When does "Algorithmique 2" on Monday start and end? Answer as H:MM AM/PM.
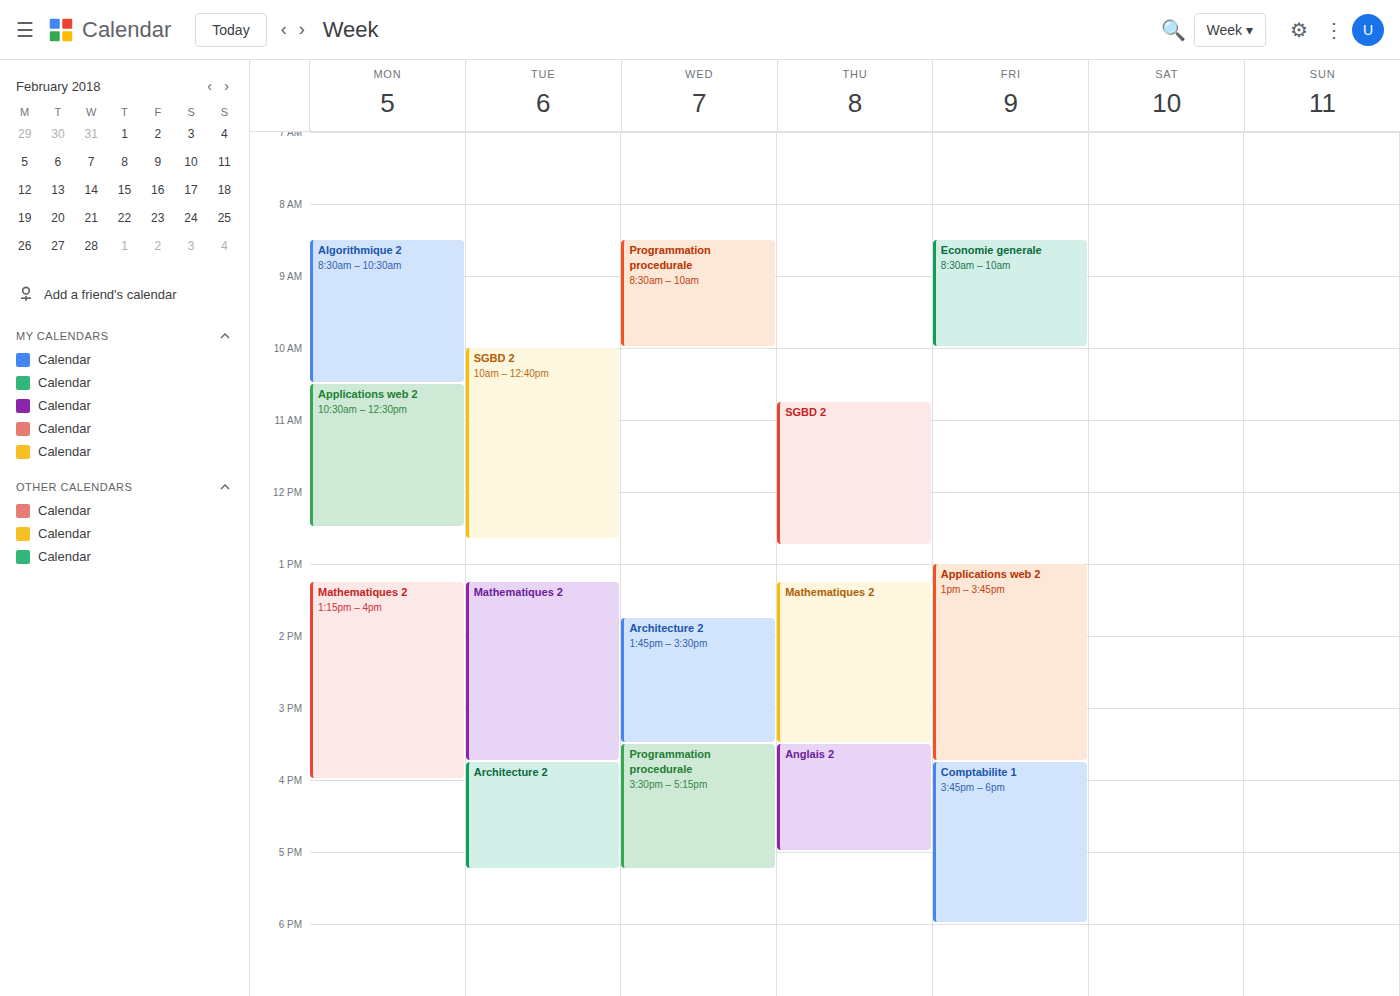
8:30 AM to 10:30 AM